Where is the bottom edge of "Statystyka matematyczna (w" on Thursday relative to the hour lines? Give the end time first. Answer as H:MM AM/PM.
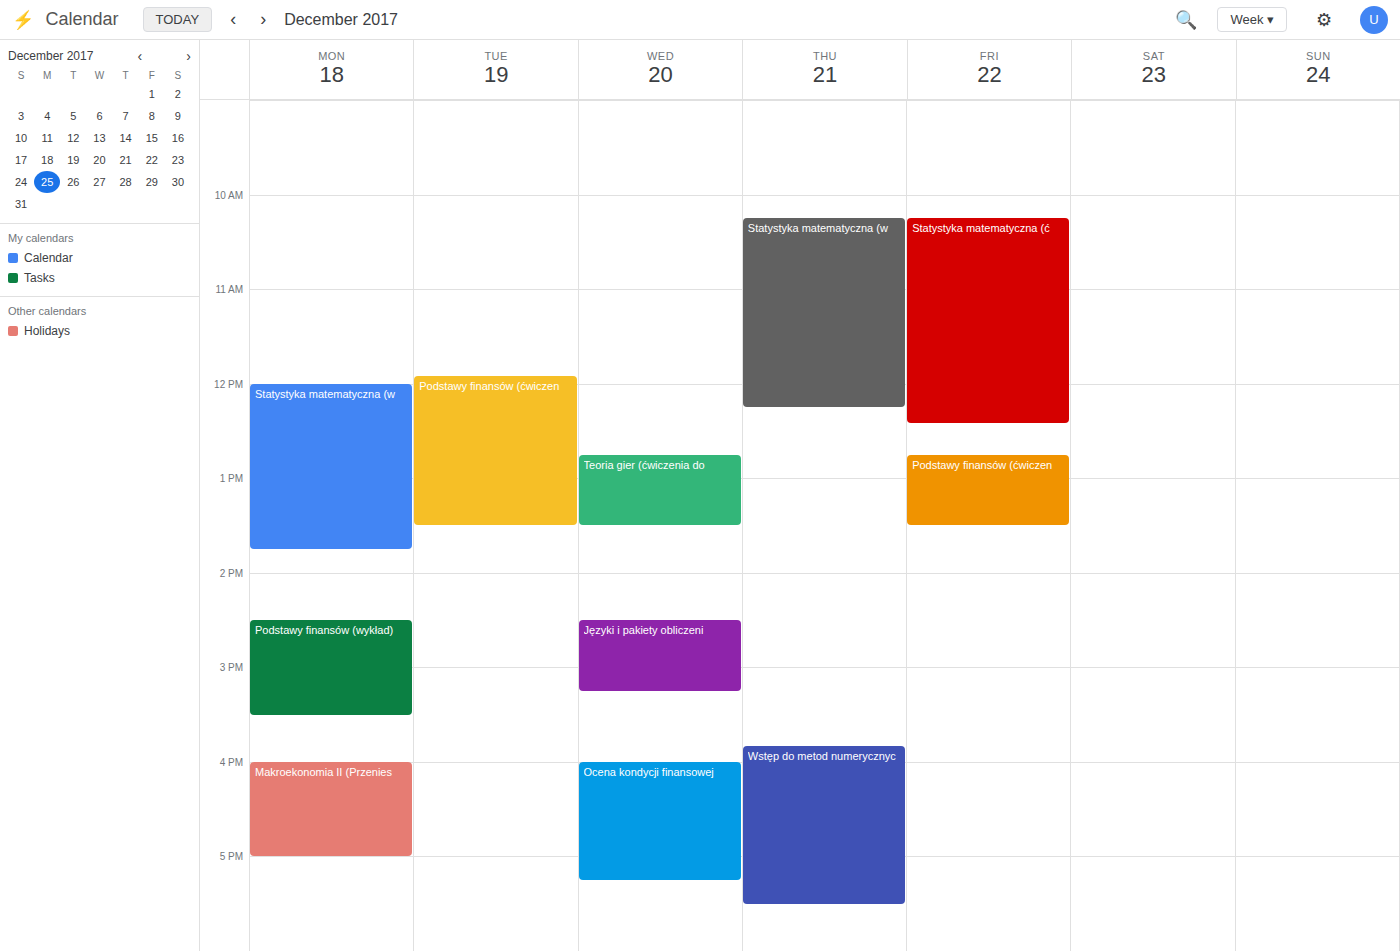
12:15 PM -- neither: a quarter of the way from the 12 PM line to the 1 PM line.